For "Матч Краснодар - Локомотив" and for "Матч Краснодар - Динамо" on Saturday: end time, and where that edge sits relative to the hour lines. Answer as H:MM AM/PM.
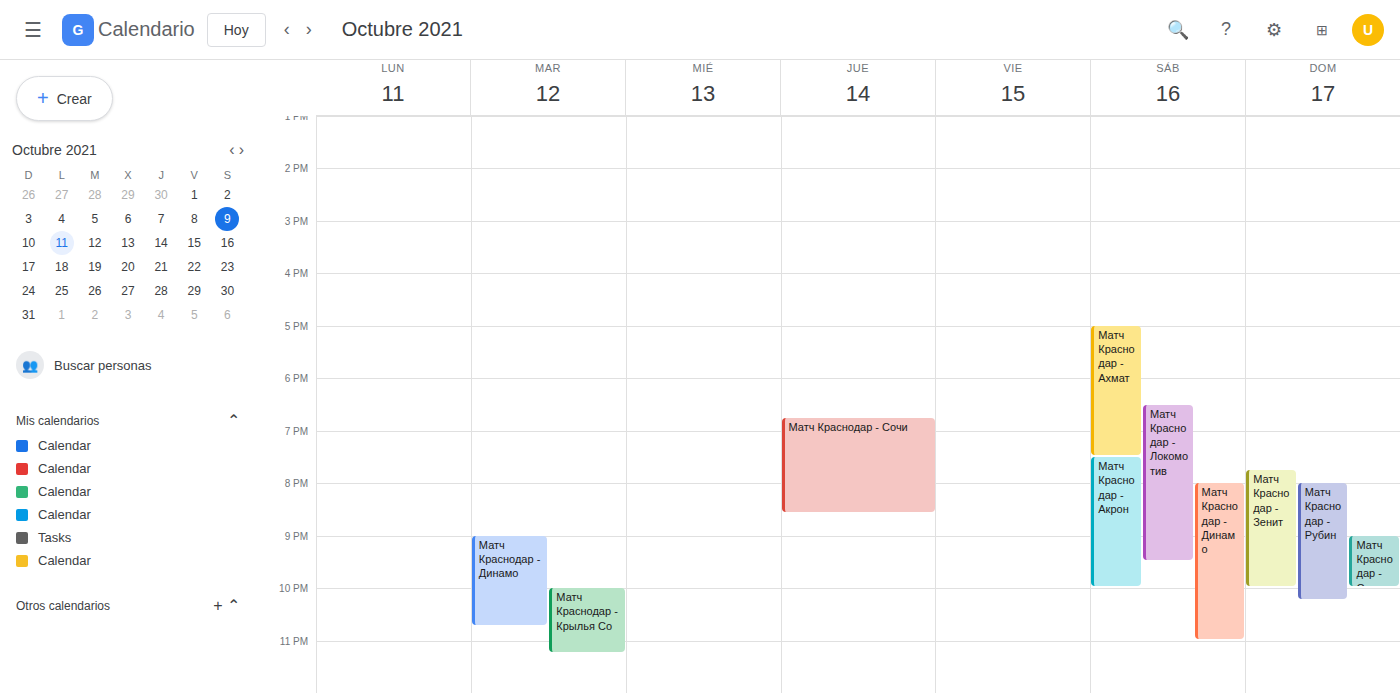
"Матч Краснодар - Локомотив": 9:30 PM, halfway between the 9 PM and 10 PM lines. "Матч Краснодар - Динамо": 11:00 PM, exactly on the 11 PM line.